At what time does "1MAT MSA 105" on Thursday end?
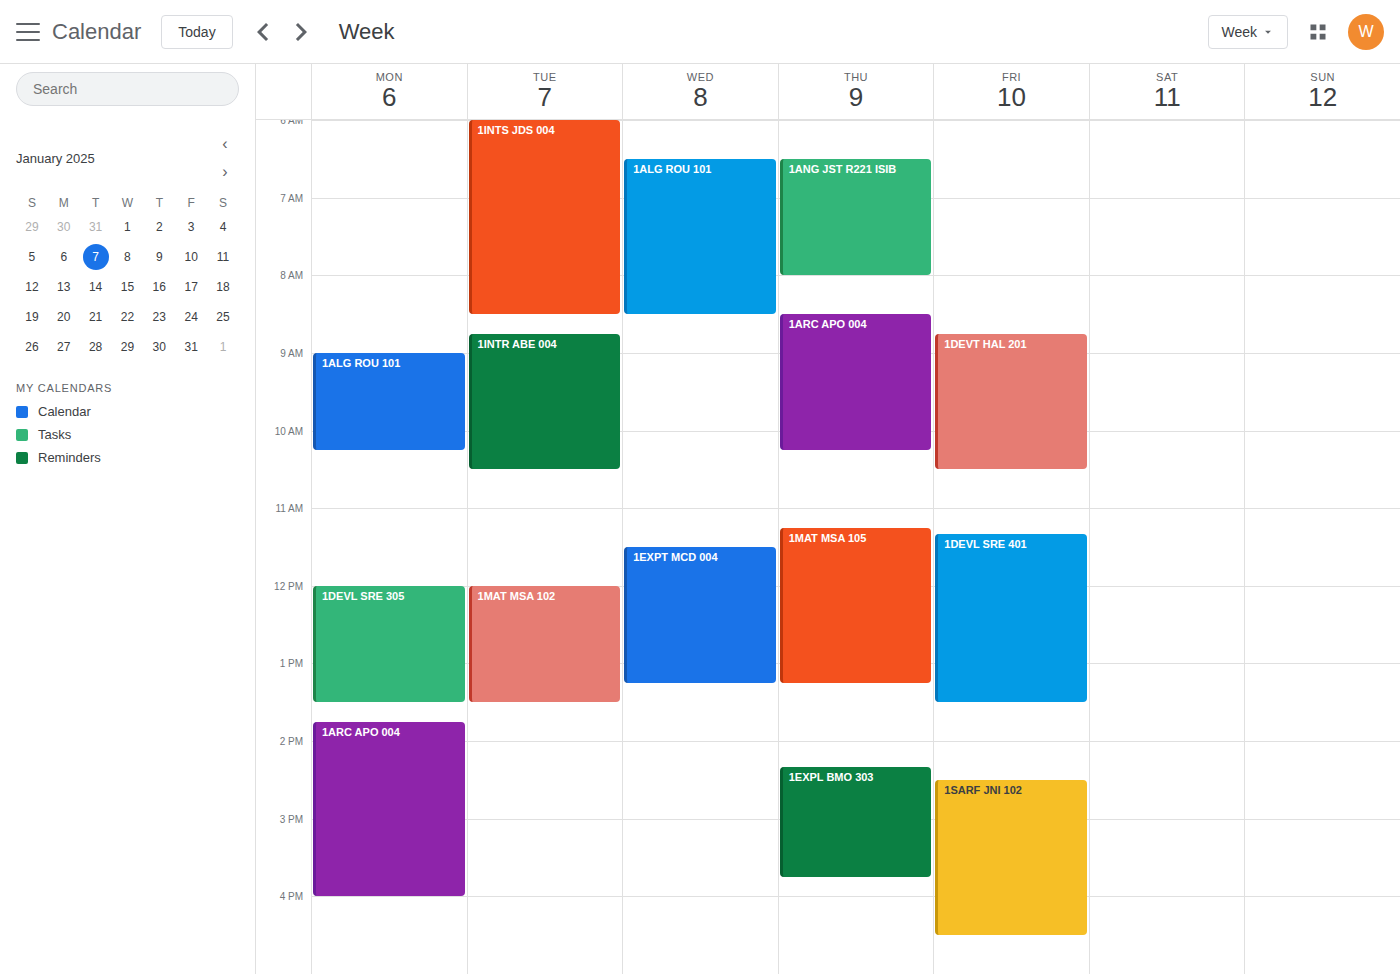
1:15 PM